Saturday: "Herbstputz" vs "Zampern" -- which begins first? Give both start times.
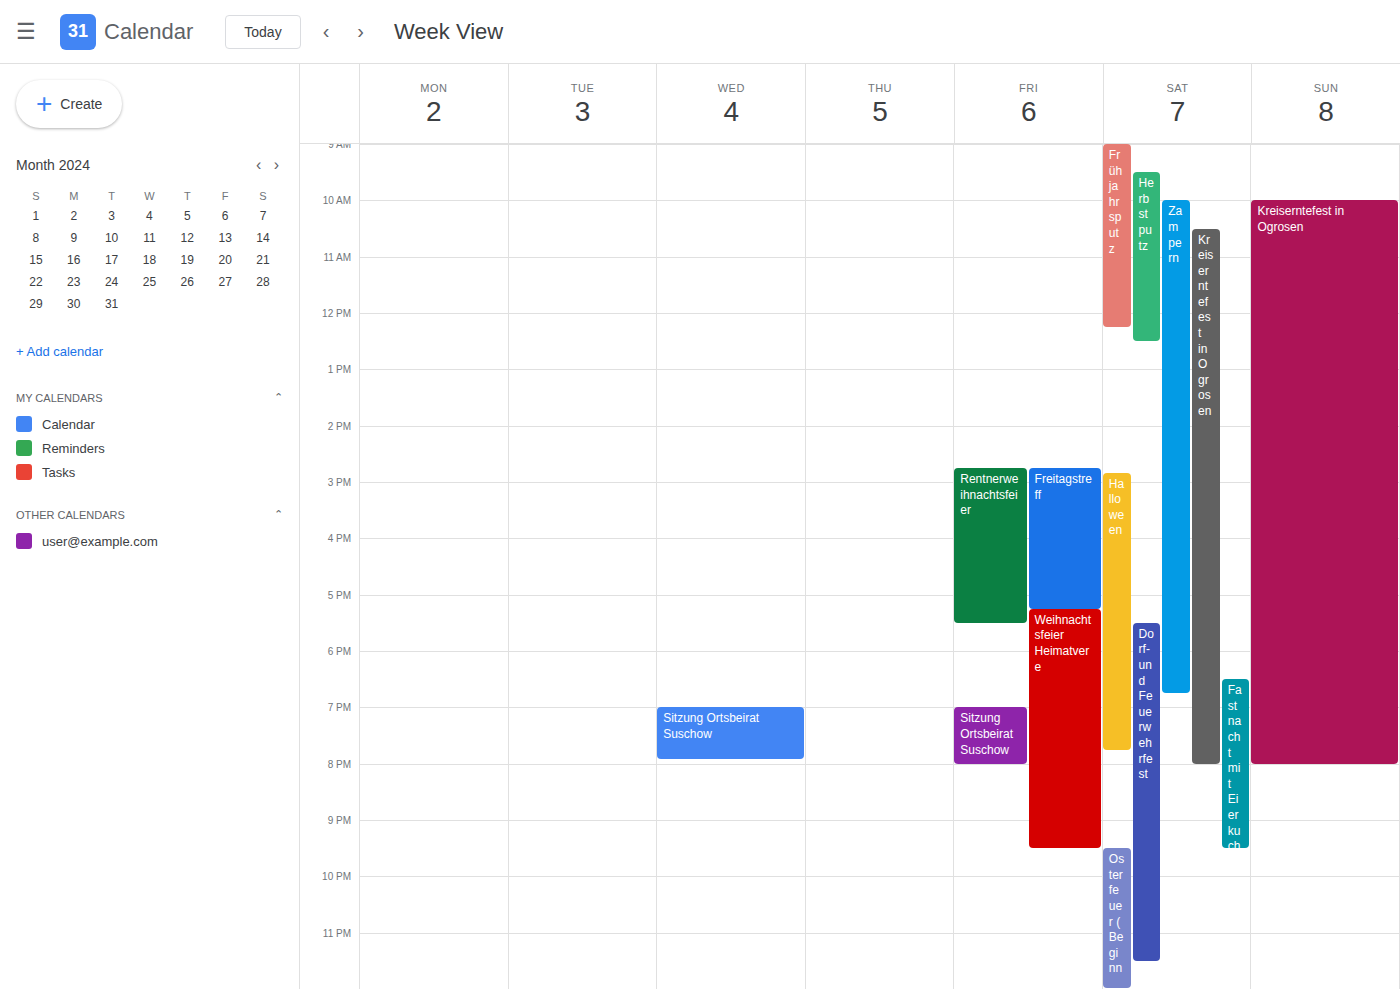
"Herbstputz" 9:30 AM; "Zampern" 10:00 AM.